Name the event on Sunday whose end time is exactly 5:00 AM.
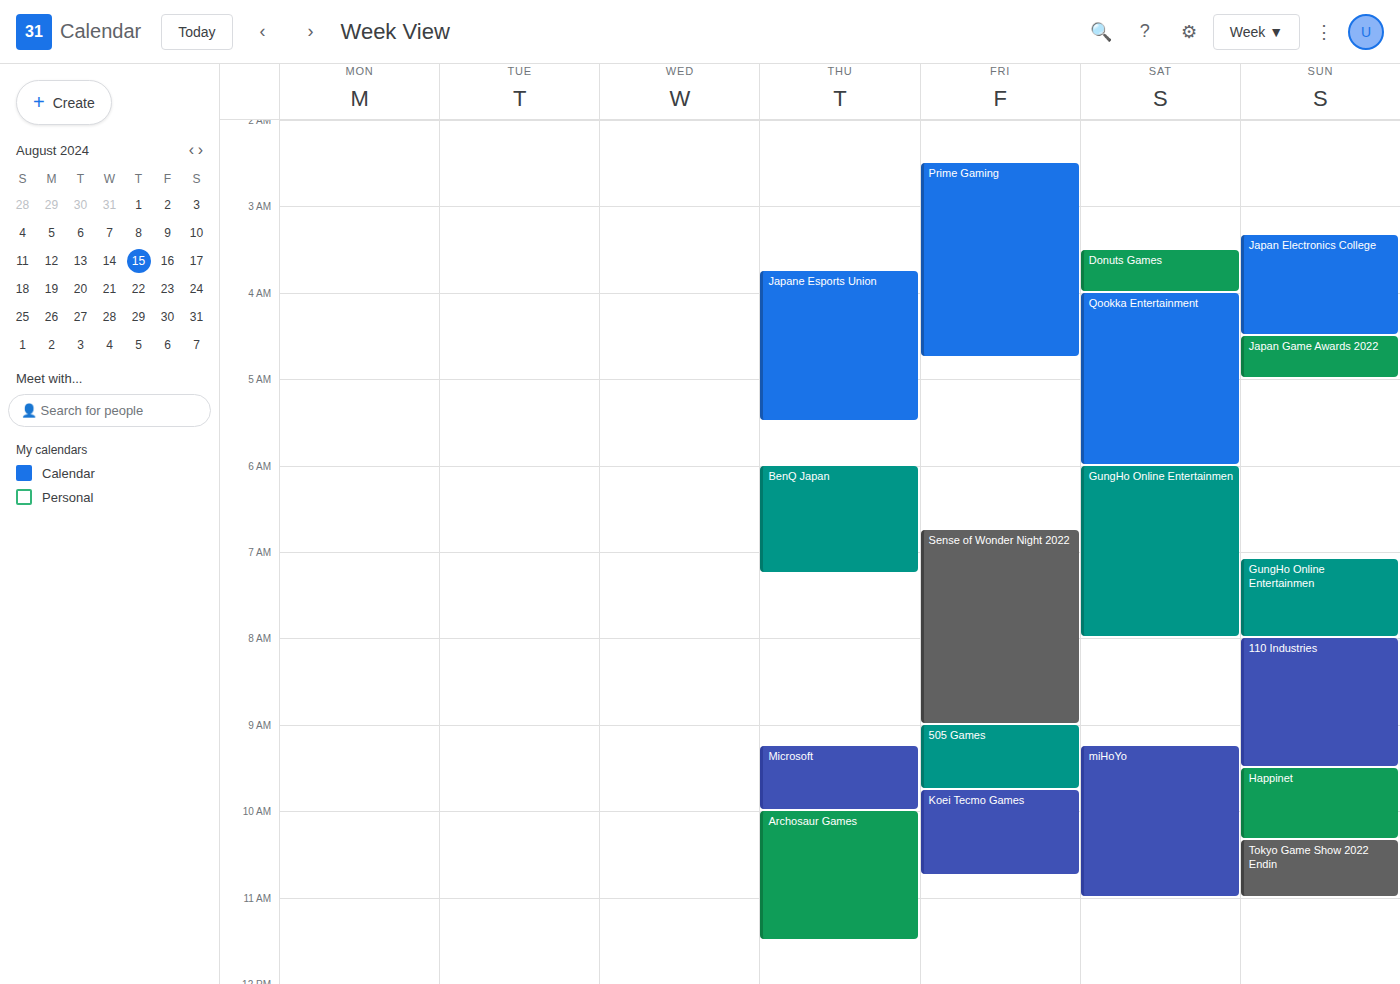
"Japan Game Awards 2022"